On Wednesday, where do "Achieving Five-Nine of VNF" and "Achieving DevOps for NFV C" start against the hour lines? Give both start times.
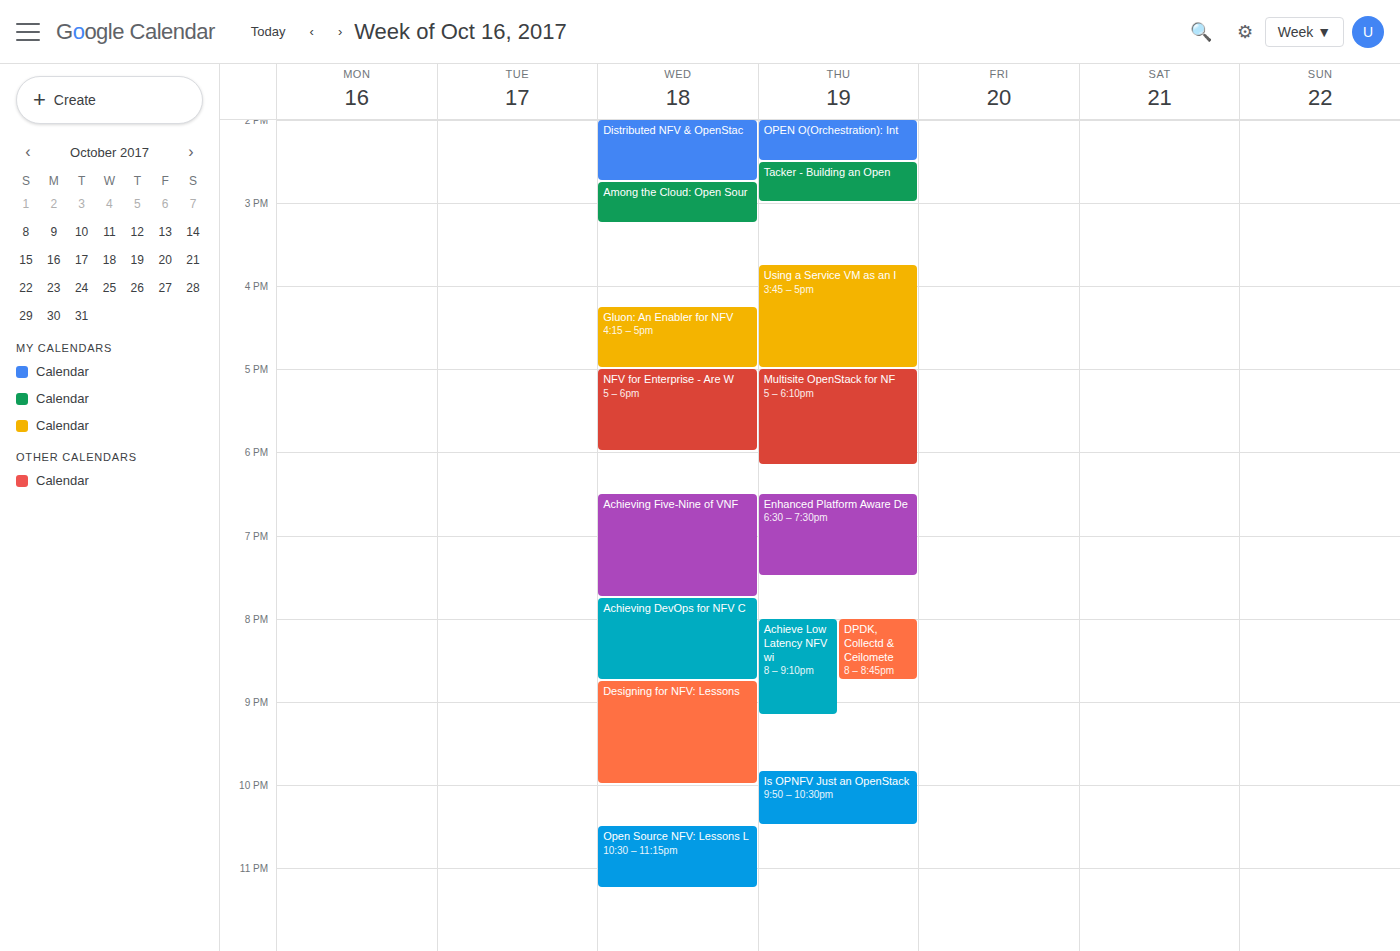
"Achieving Five-Nine of VNF": 6:30 PM, halfway between the 6 PM and 7 PM lines. "Achieving DevOps for NFV C": 7:45 PM, neither: three quarters of the way from the 7 PM line to the 8 PM line.